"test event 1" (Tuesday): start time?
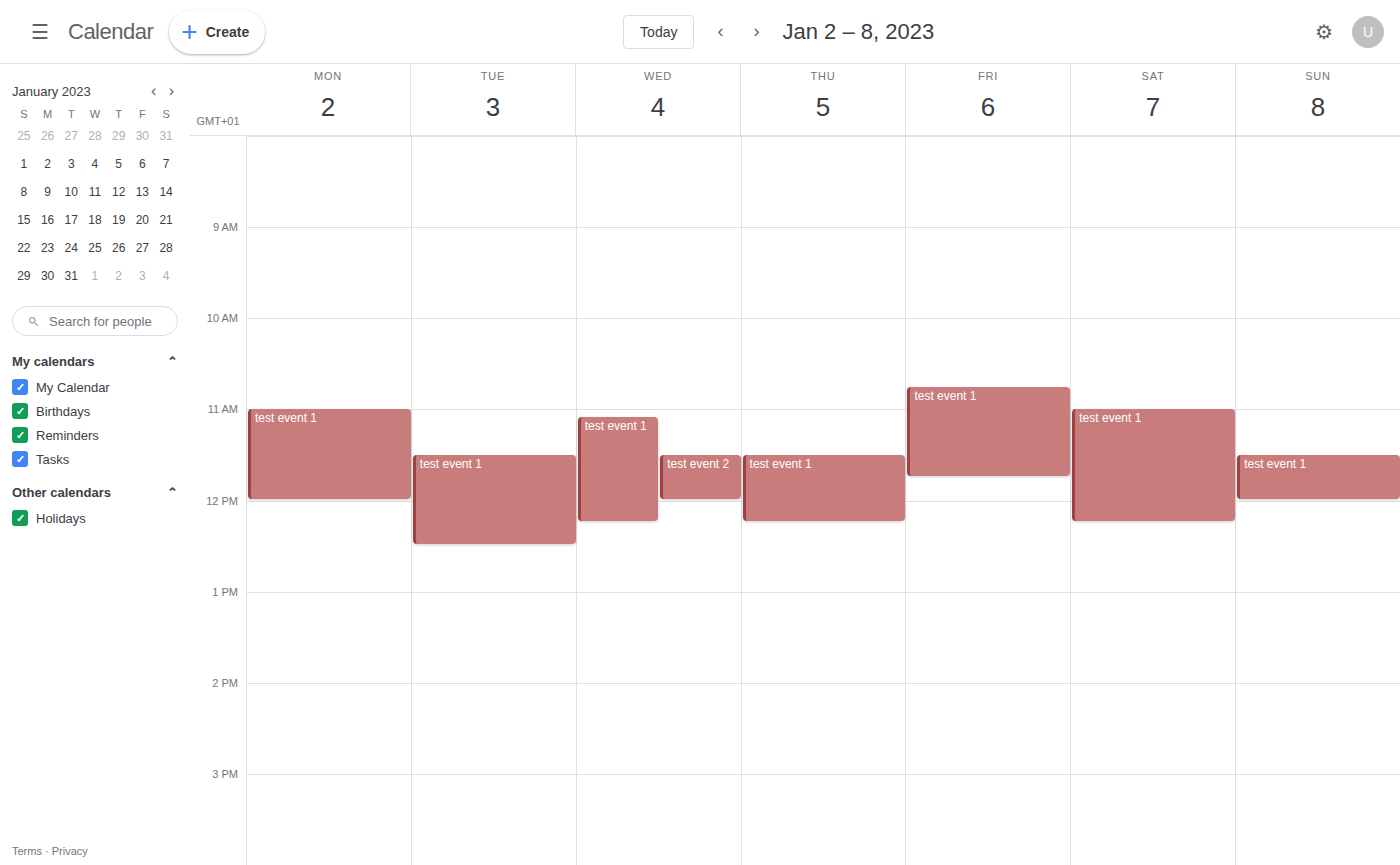
11:30